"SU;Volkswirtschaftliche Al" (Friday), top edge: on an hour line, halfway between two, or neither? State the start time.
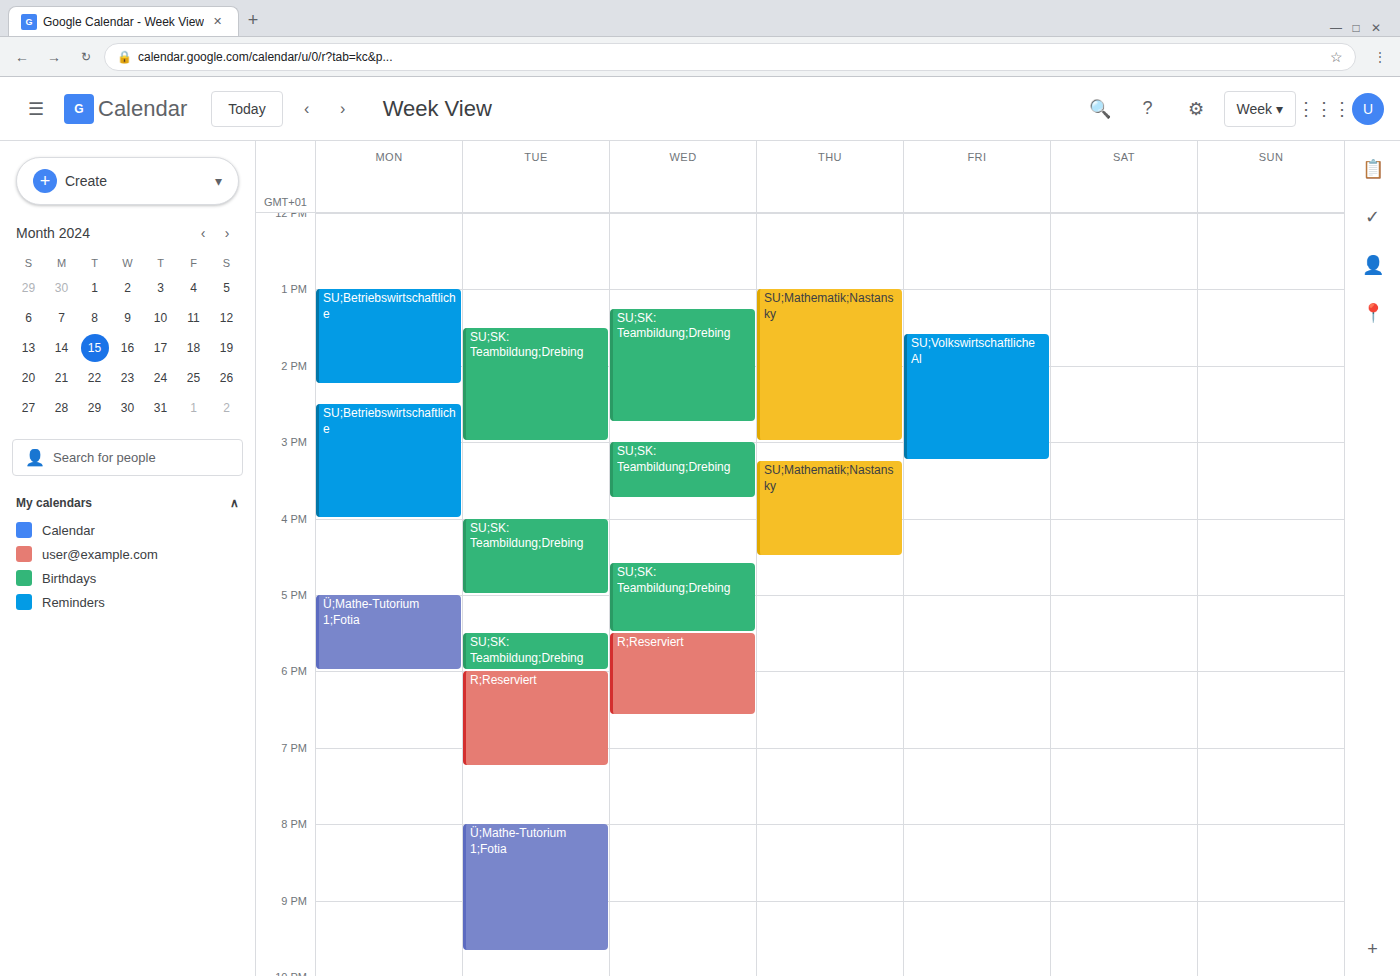
1:35 PM -- neither: 35 minutes below the 1 PM line and 25 minutes above the 2 PM line.